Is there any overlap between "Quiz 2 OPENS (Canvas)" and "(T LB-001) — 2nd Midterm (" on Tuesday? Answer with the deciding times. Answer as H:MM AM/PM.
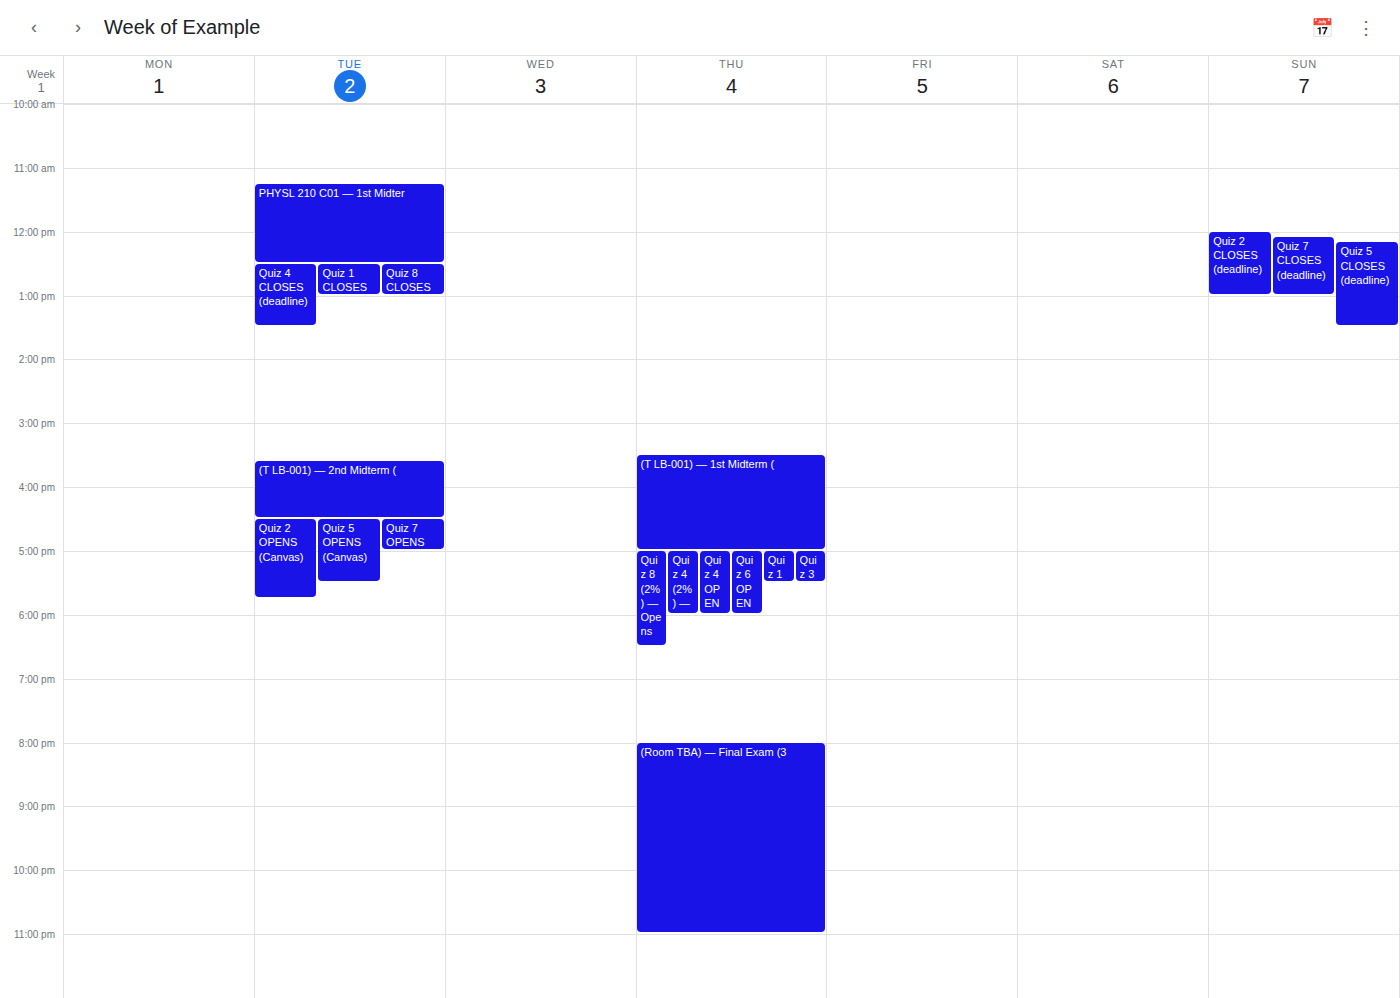
"(T LB-001) — 2nd Midterm (" ends at 4:30 PM, exactly when "Quiz 2 OPENS (Canvas)" starts -- they touch but do not overlap.